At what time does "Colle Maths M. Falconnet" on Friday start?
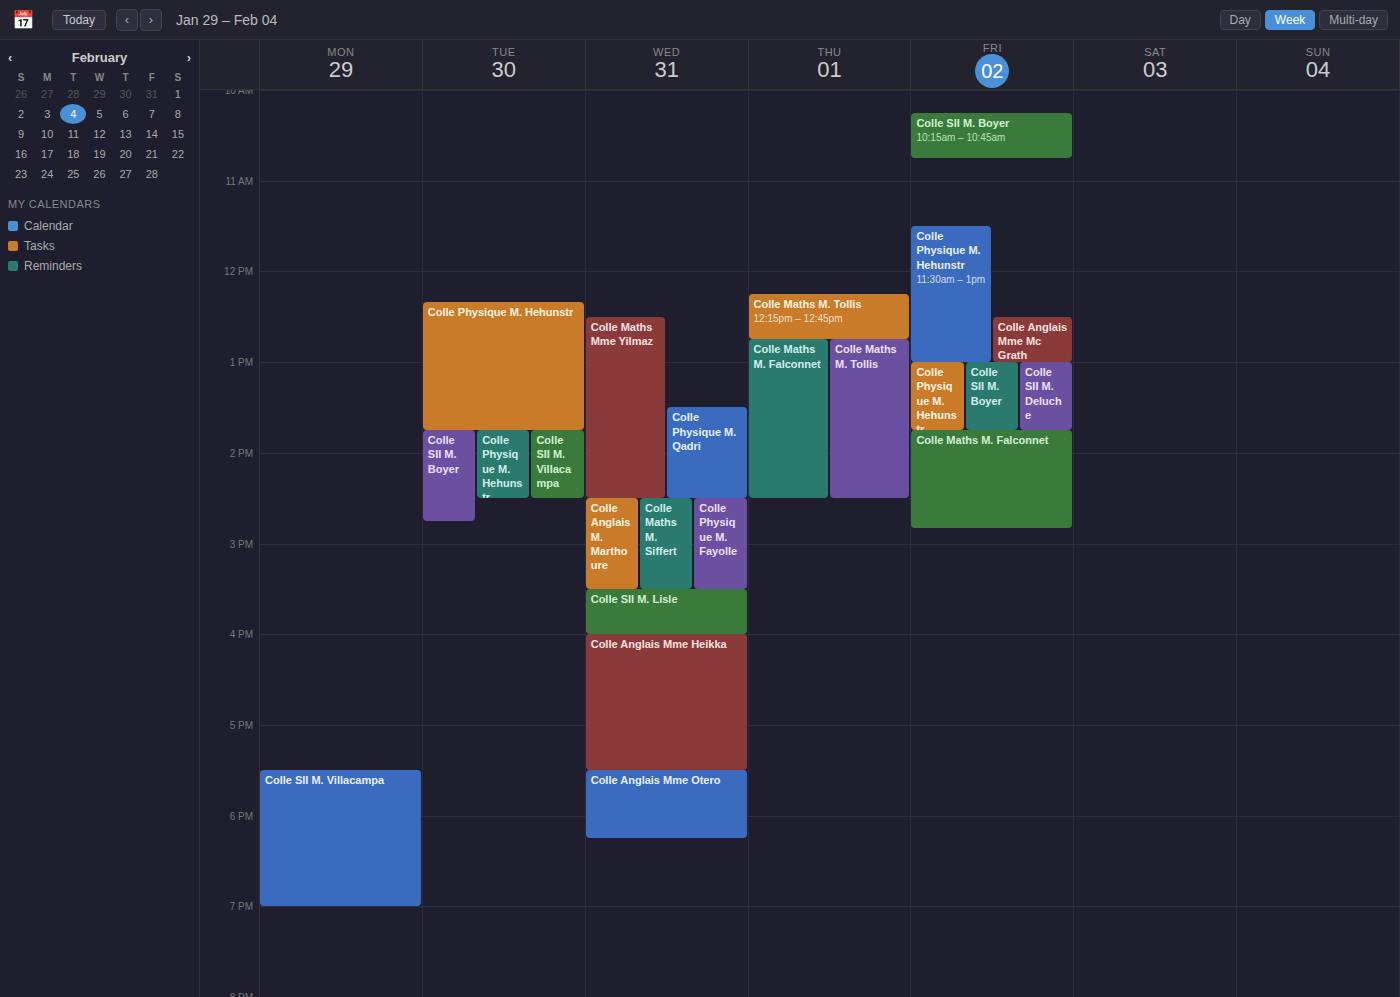
1:45 PM